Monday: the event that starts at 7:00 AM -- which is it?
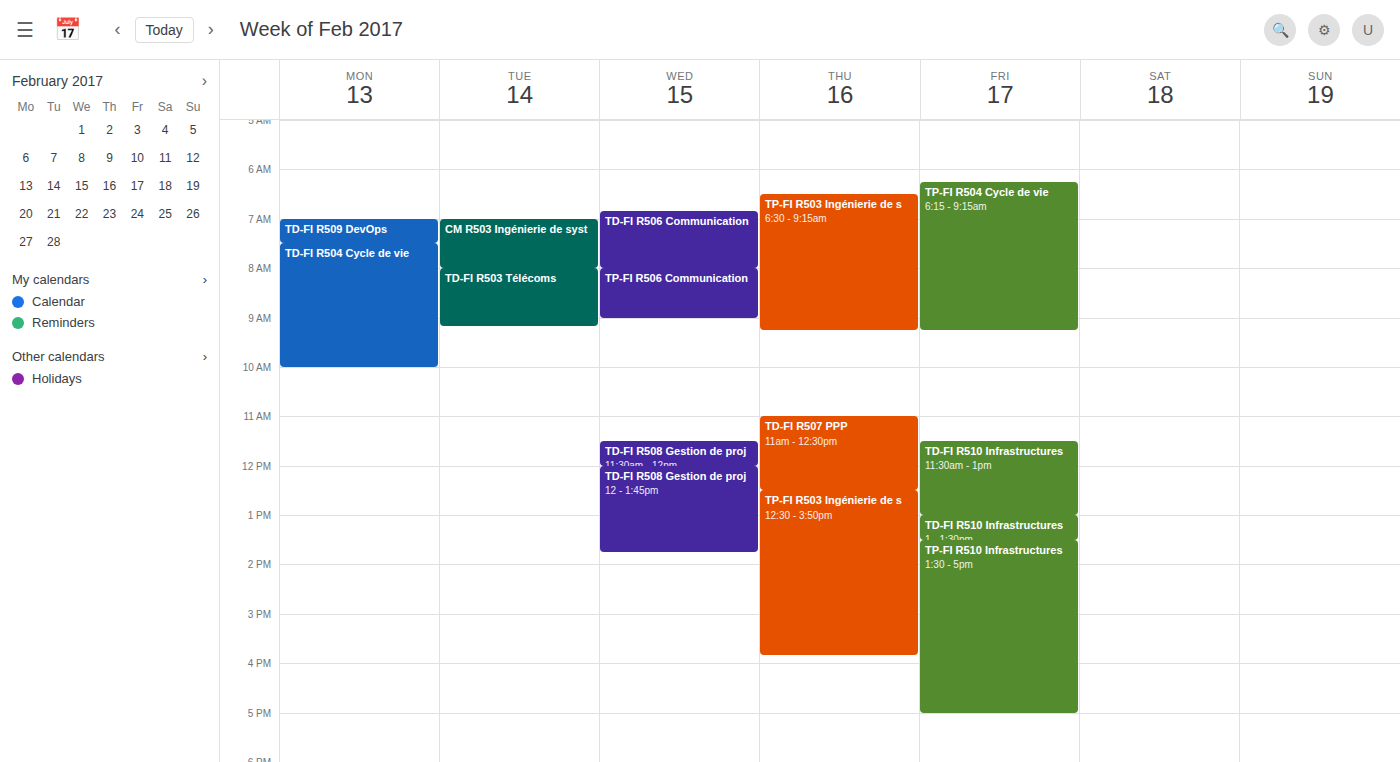
"TD-FI R509 DevOps"